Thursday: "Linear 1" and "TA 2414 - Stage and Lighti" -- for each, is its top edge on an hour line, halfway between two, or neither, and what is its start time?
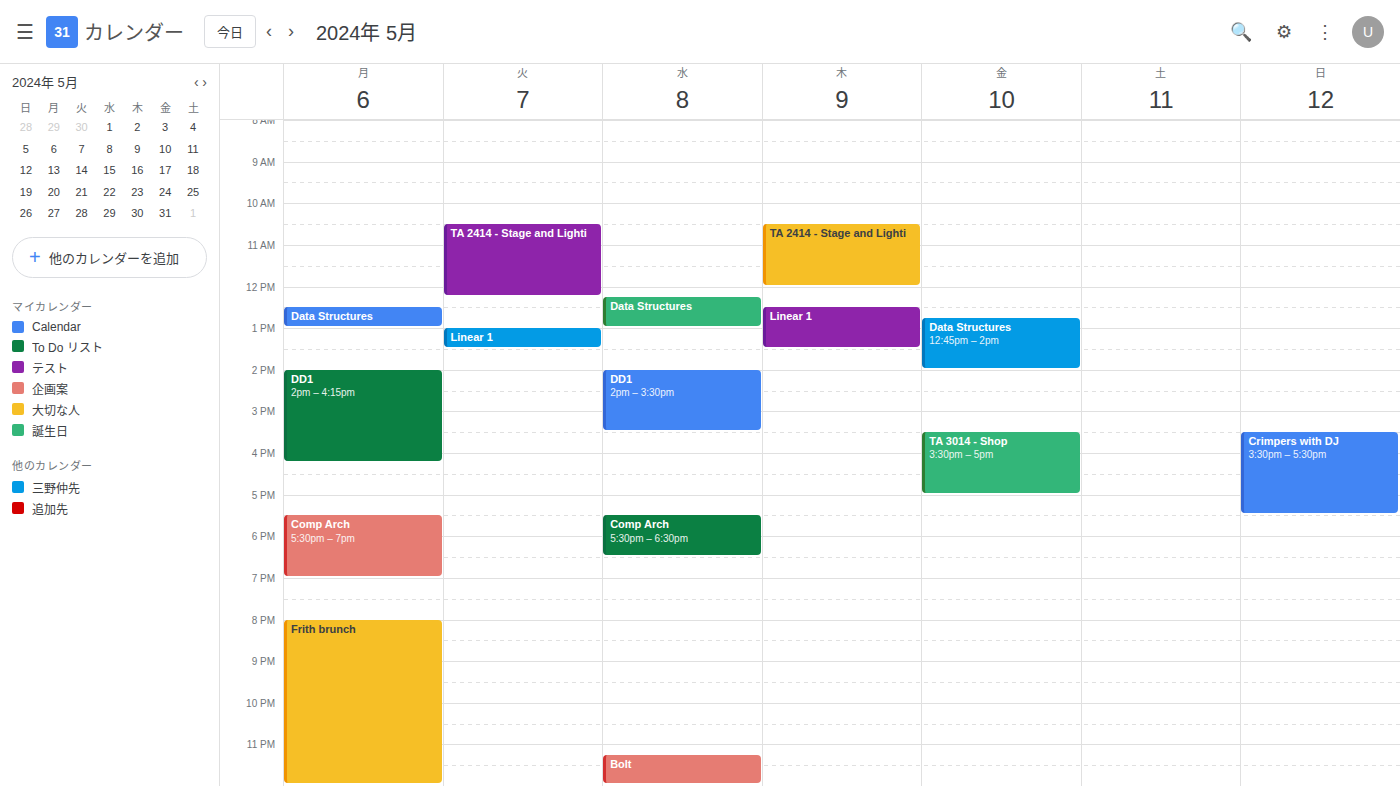
"Linear 1": 12:30, halfway between the 12:00 and 13:00 lines. "TA 2414 - Stage and Lighti": 10:30, halfway between the 10:00 and 11:00 lines.